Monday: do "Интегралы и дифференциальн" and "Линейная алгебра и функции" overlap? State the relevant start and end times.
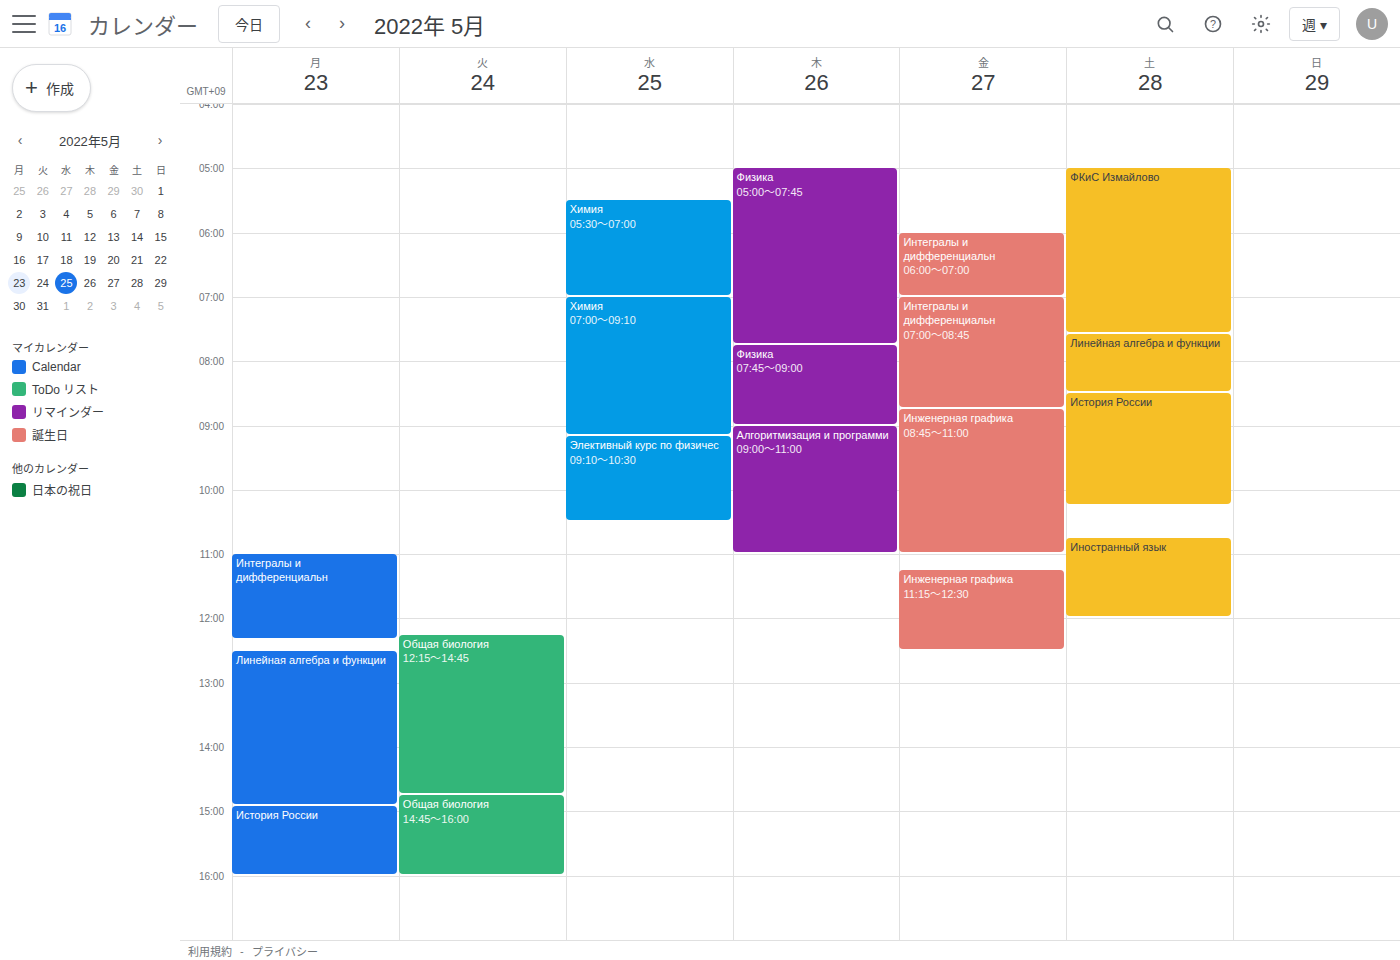
"Интегралы и дифференциальн" ends at 12:20 PM and "Линейная алгебра и функции" starts at 12:30 PM -- no overlap.